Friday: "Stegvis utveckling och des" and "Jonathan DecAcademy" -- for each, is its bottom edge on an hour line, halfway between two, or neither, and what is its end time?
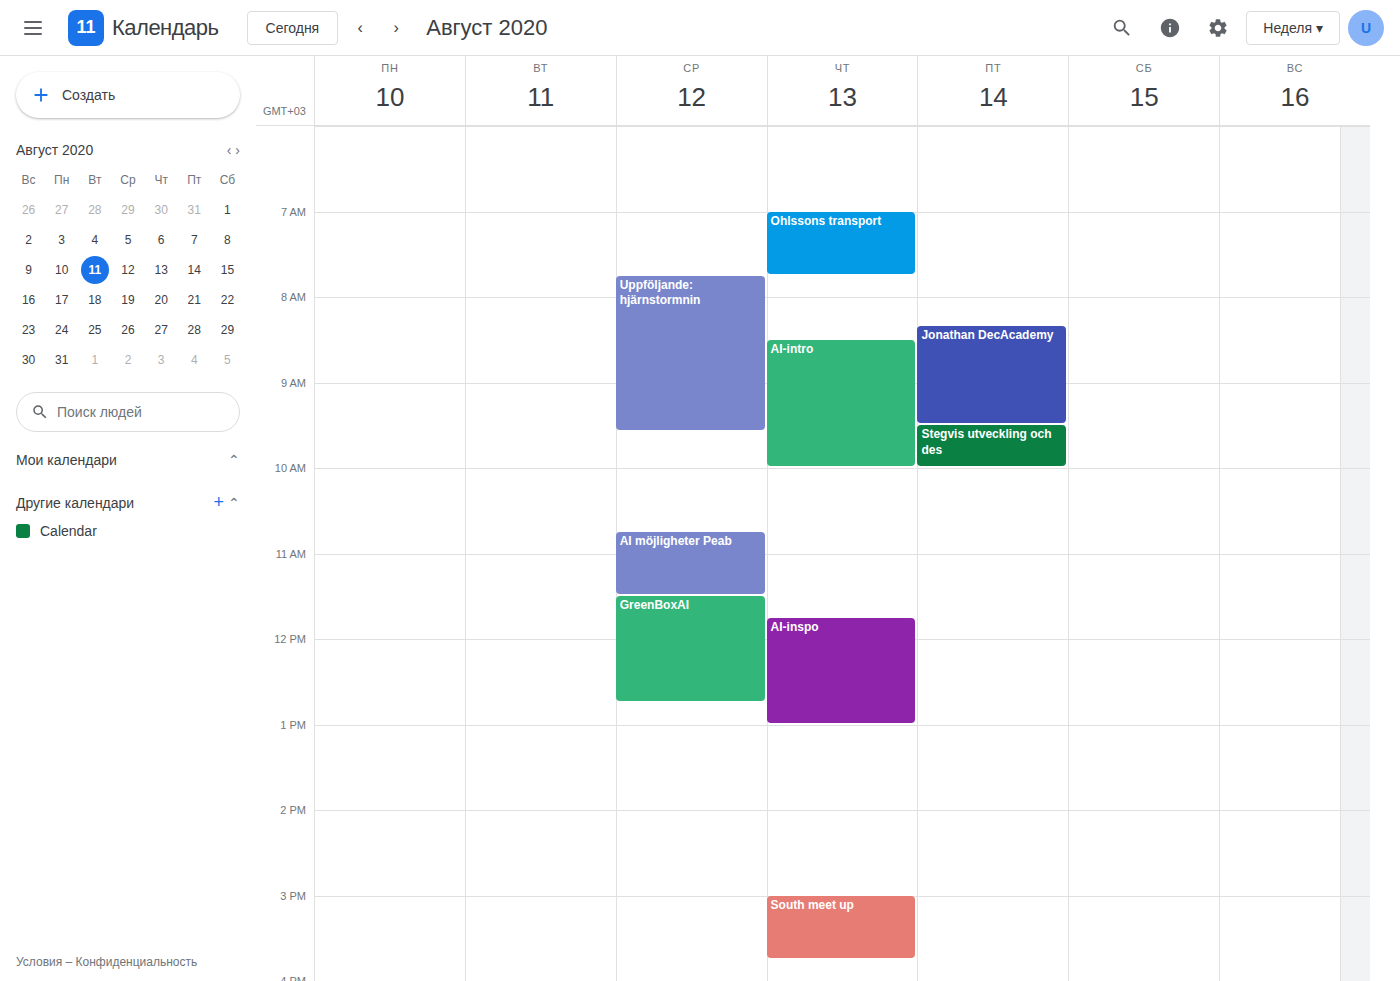
"Stegvis utveckling och des": 10:00 AM, exactly on the 10 AM line. "Jonathan DecAcademy": 9:30 AM, halfway between the 9 AM and 10 AM lines.